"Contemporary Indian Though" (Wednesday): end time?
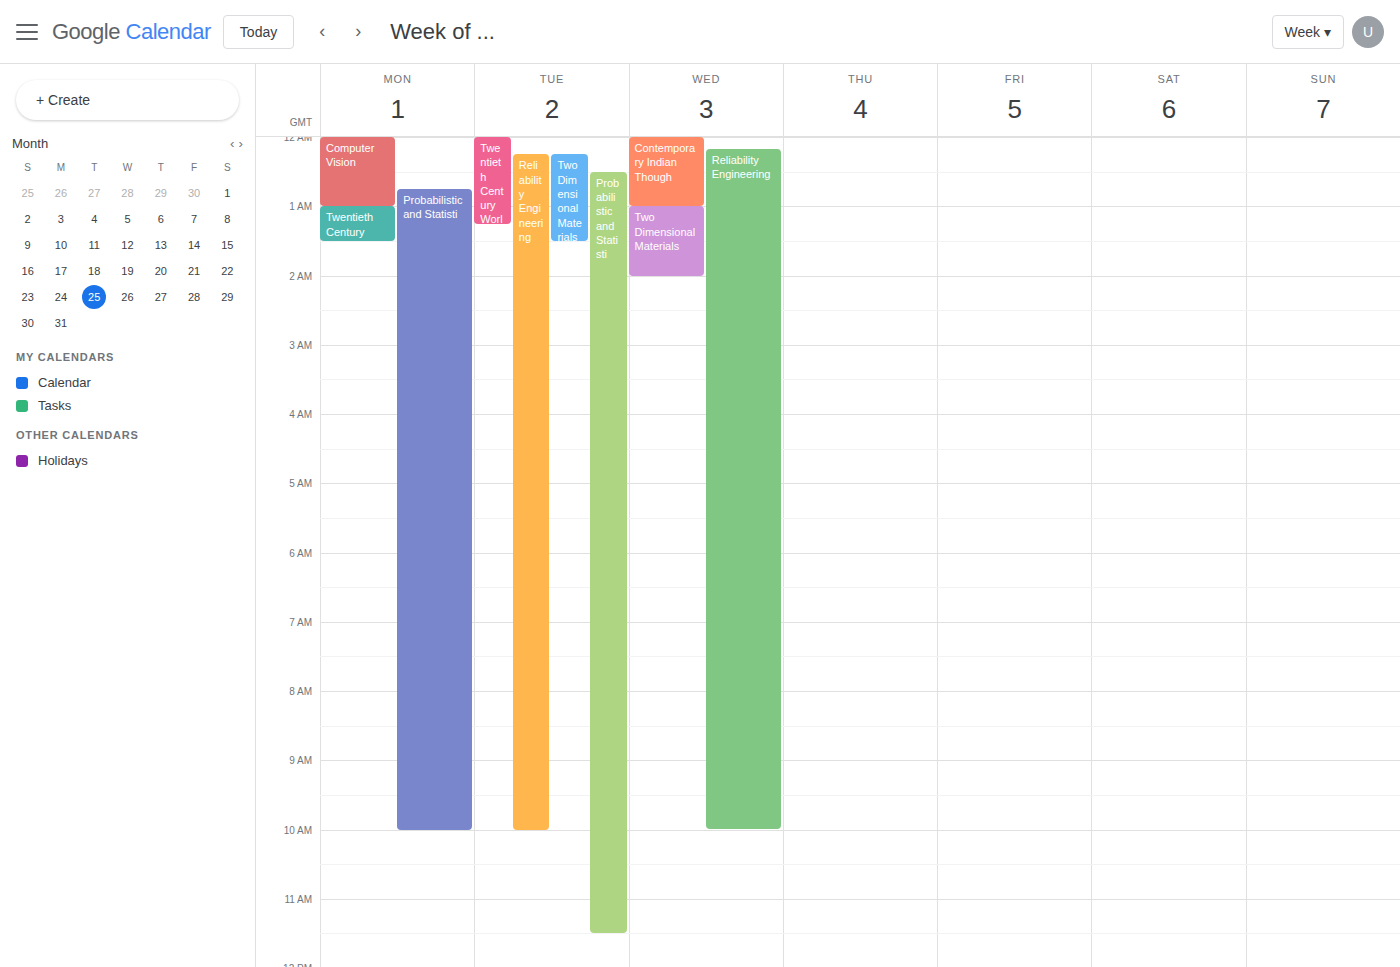
1:00 AM